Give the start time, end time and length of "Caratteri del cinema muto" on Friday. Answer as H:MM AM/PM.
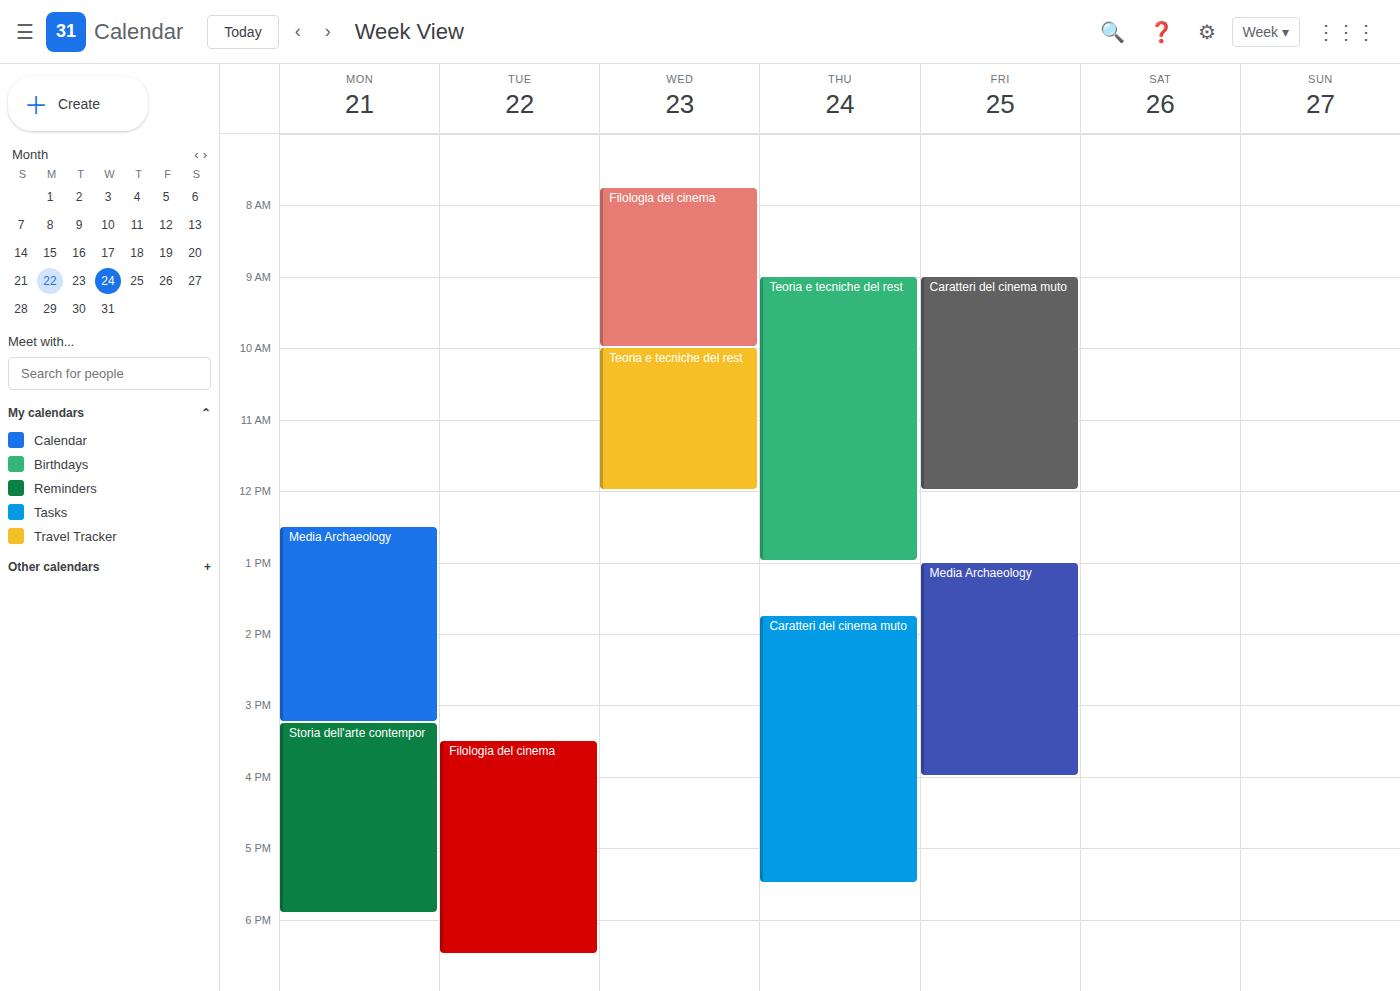
9:00 AM to 12:00 PM, 3 hours